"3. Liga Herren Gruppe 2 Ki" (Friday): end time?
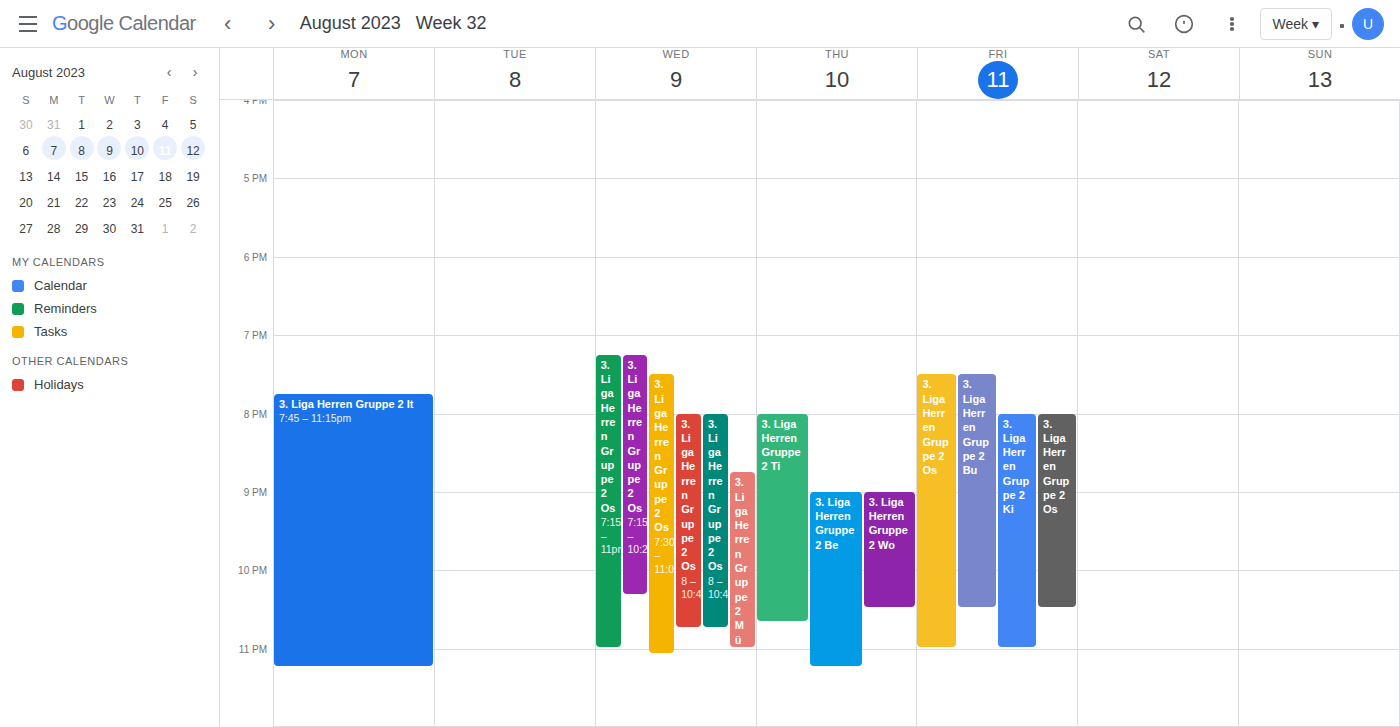
11:00 PM